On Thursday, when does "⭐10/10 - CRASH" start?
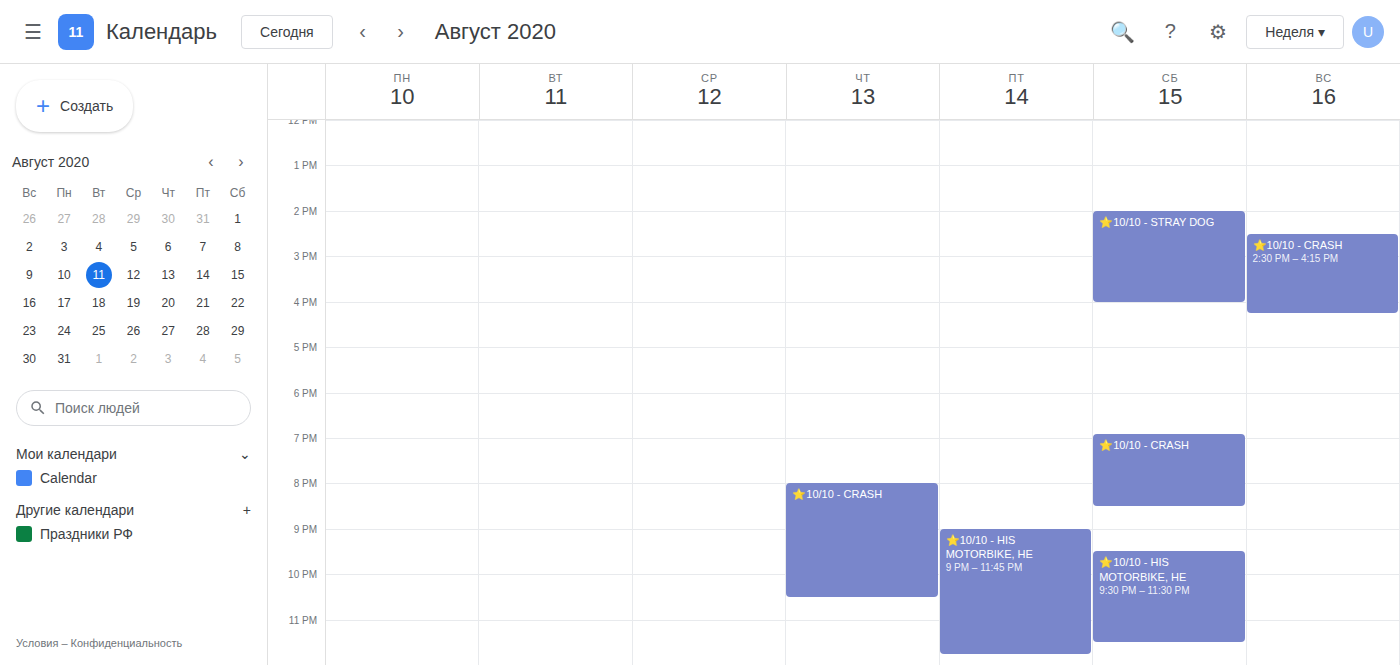
20:00